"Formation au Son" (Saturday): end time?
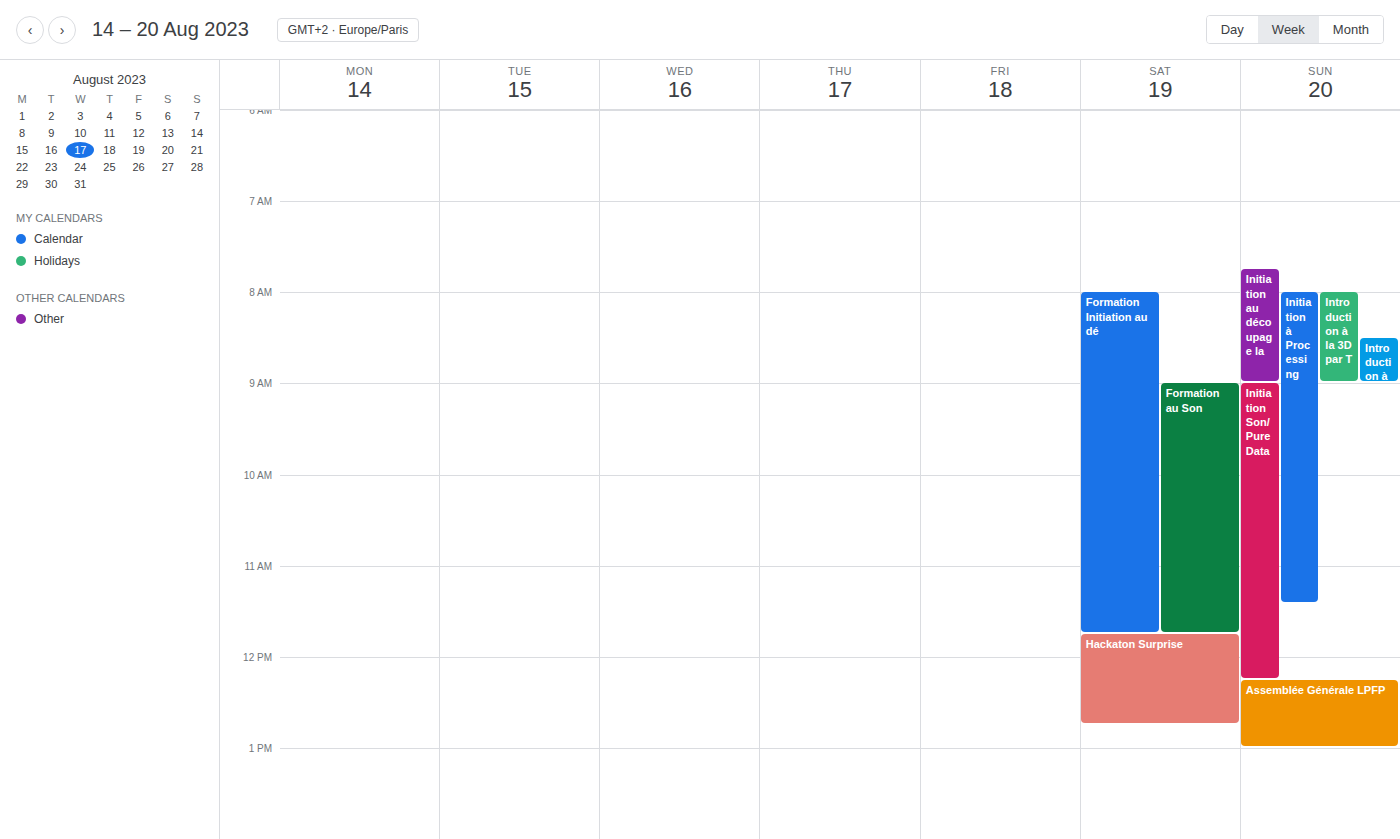
11:45 AM